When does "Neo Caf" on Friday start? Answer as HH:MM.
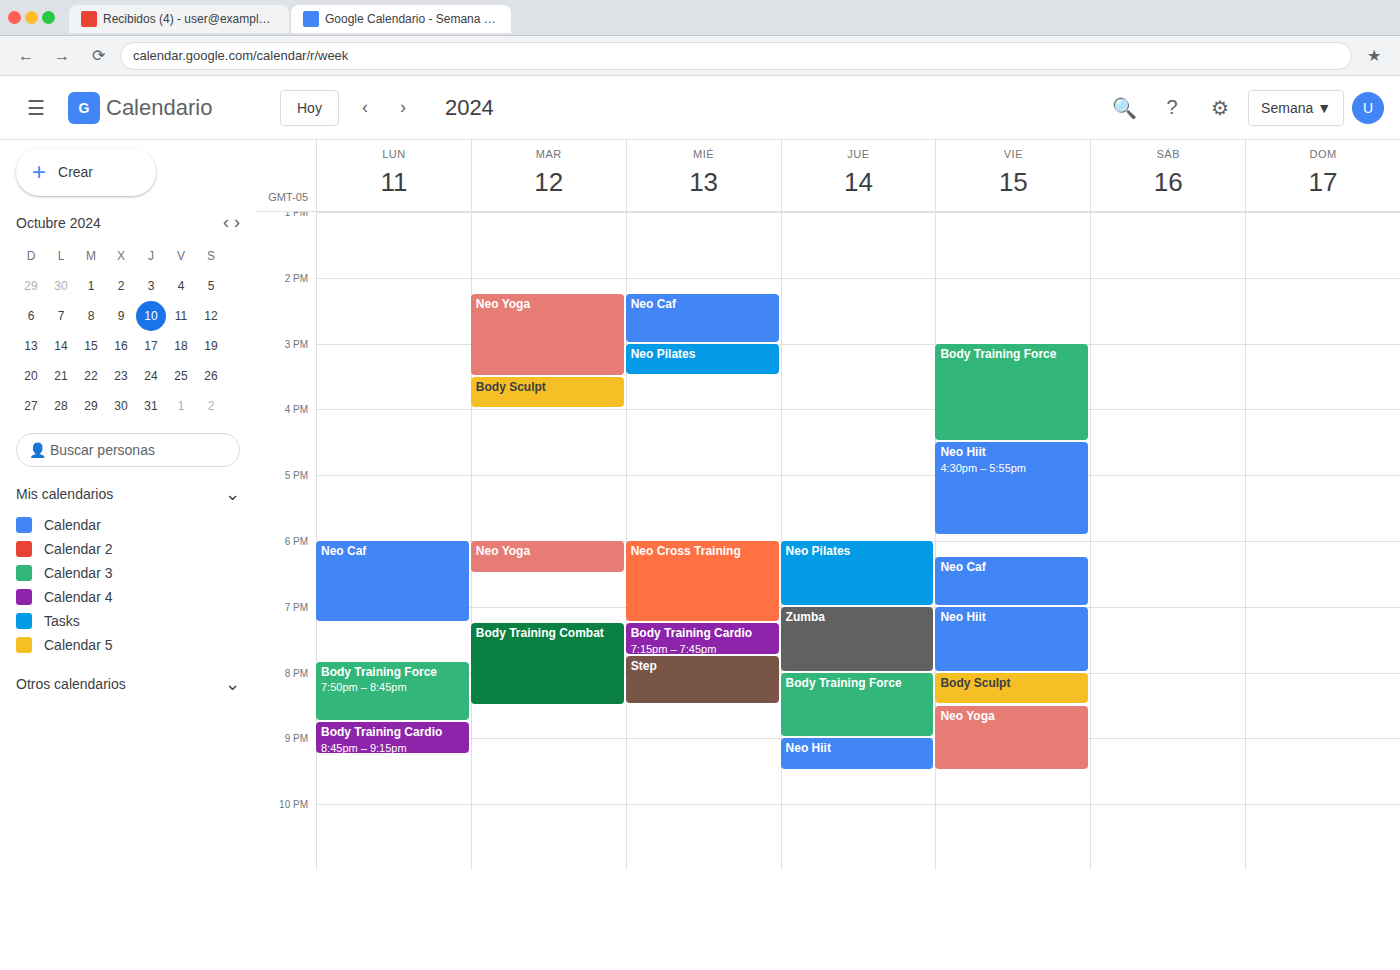
18:15